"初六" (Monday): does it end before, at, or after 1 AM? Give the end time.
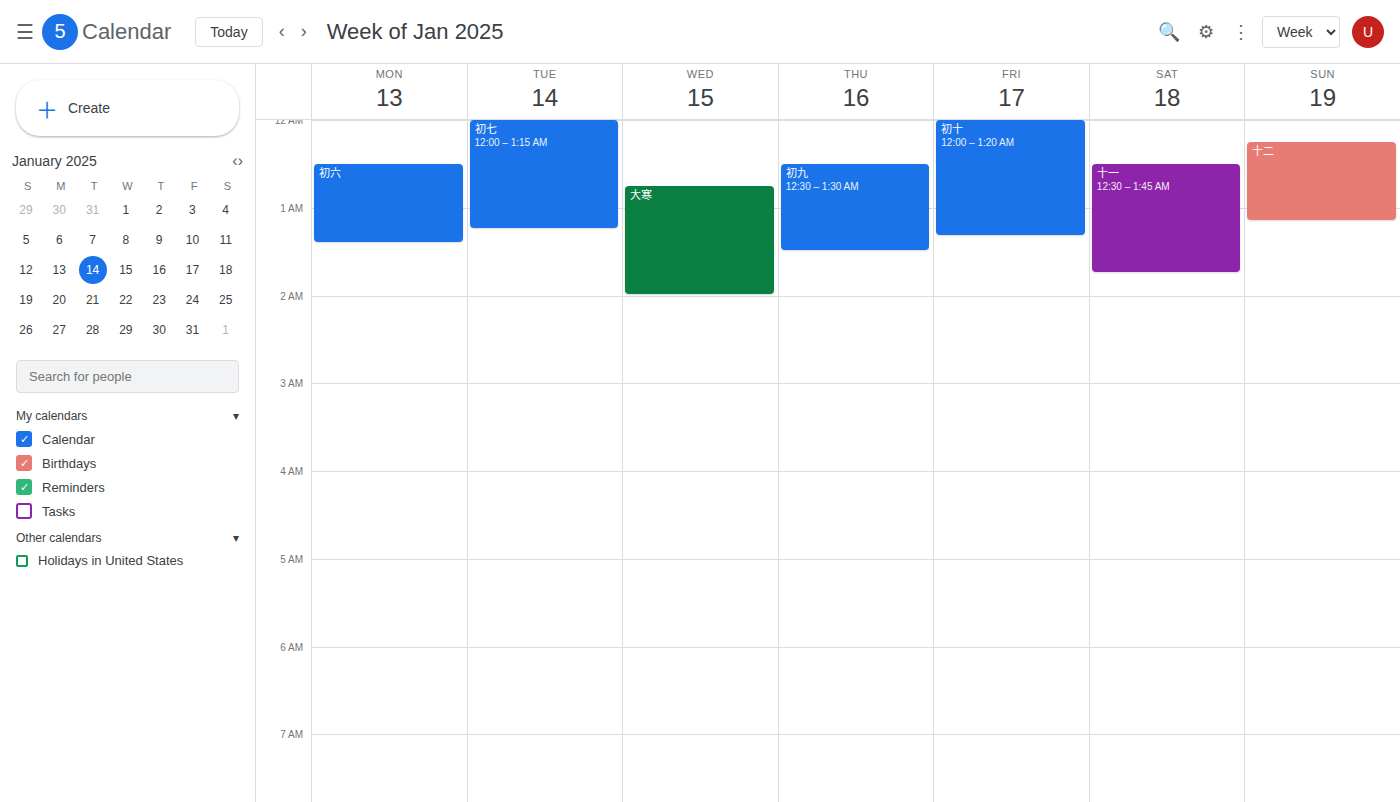
1:25 AM -- after 1 AM, 25 minutes below the 1 AM line.